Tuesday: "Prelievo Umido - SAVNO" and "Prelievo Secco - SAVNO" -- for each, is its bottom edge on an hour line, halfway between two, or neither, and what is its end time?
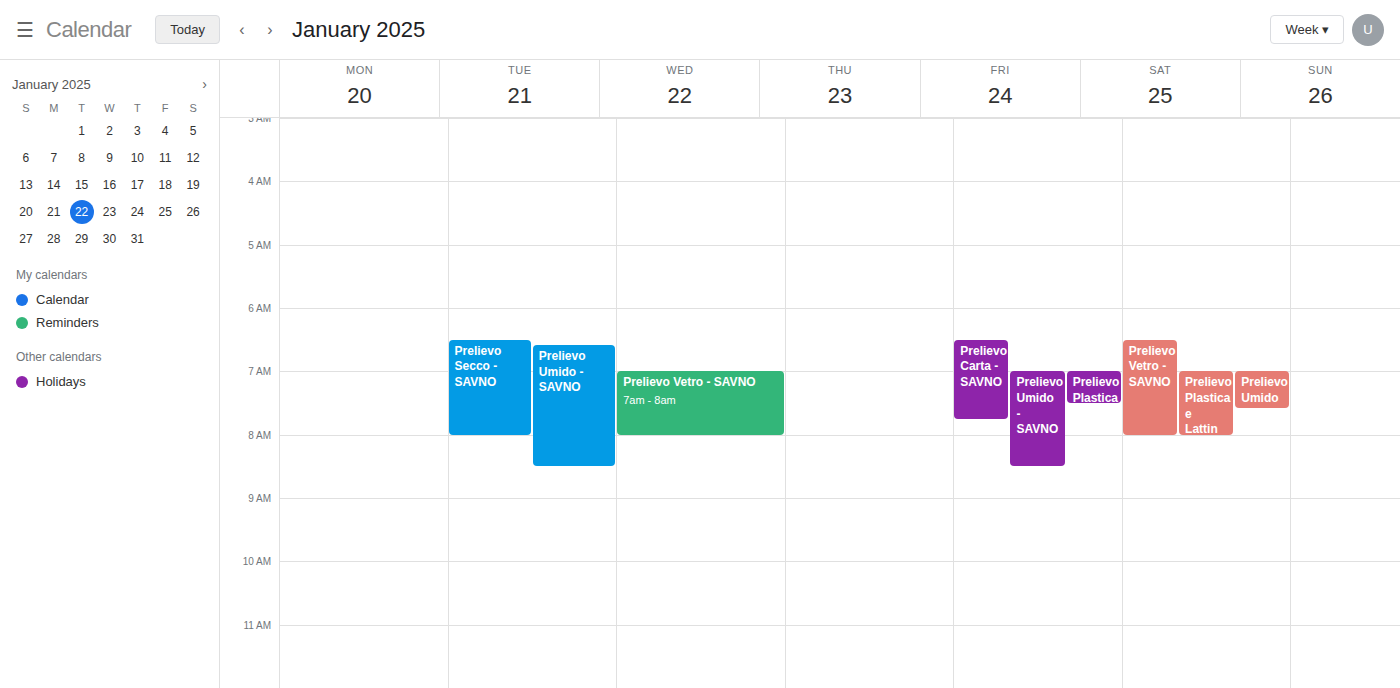
"Prelievo Umido - SAVNO": 08:30, halfway between the 08:00 and 09:00 lines. "Prelievo Secco - SAVNO": 08:00, exactly on the 08:00 line.